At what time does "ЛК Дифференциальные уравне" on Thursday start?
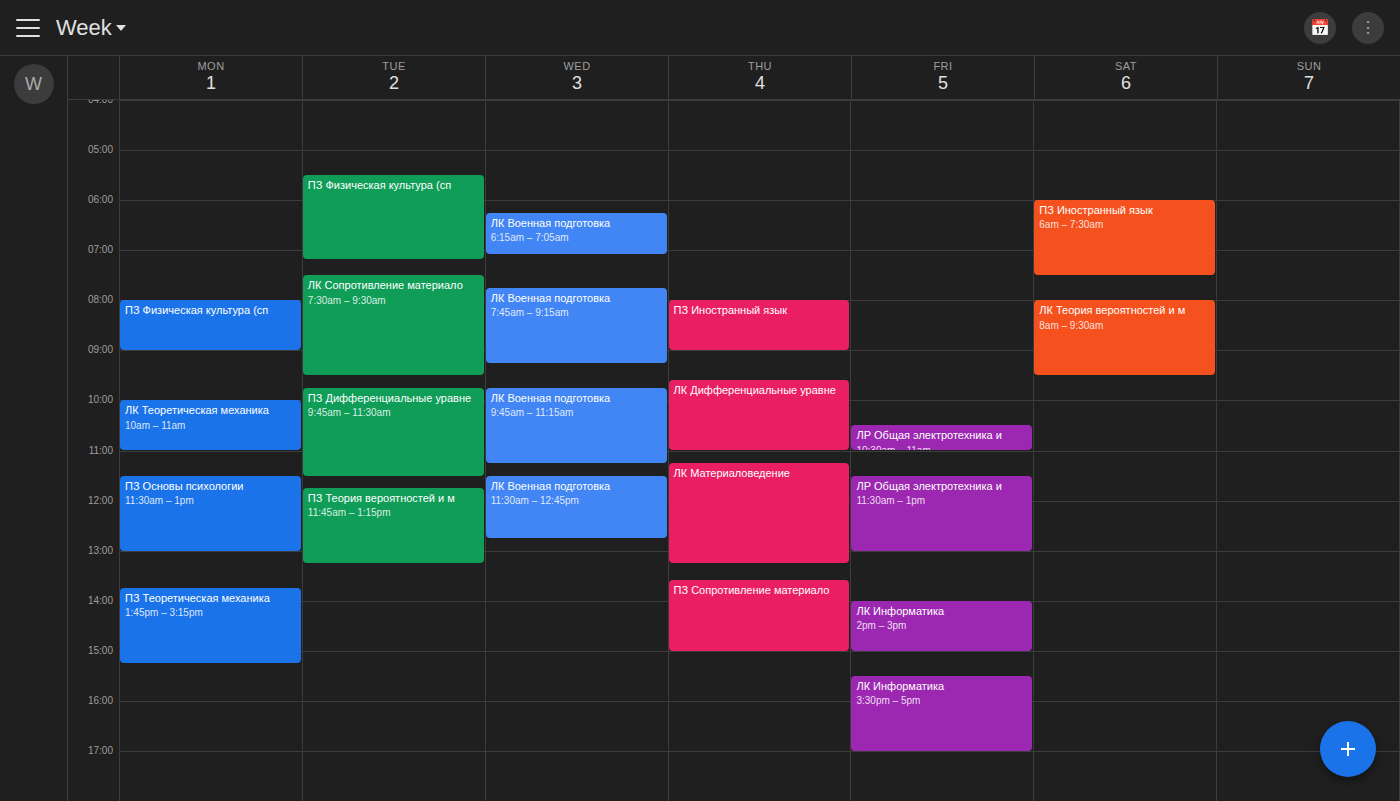
9:35 AM